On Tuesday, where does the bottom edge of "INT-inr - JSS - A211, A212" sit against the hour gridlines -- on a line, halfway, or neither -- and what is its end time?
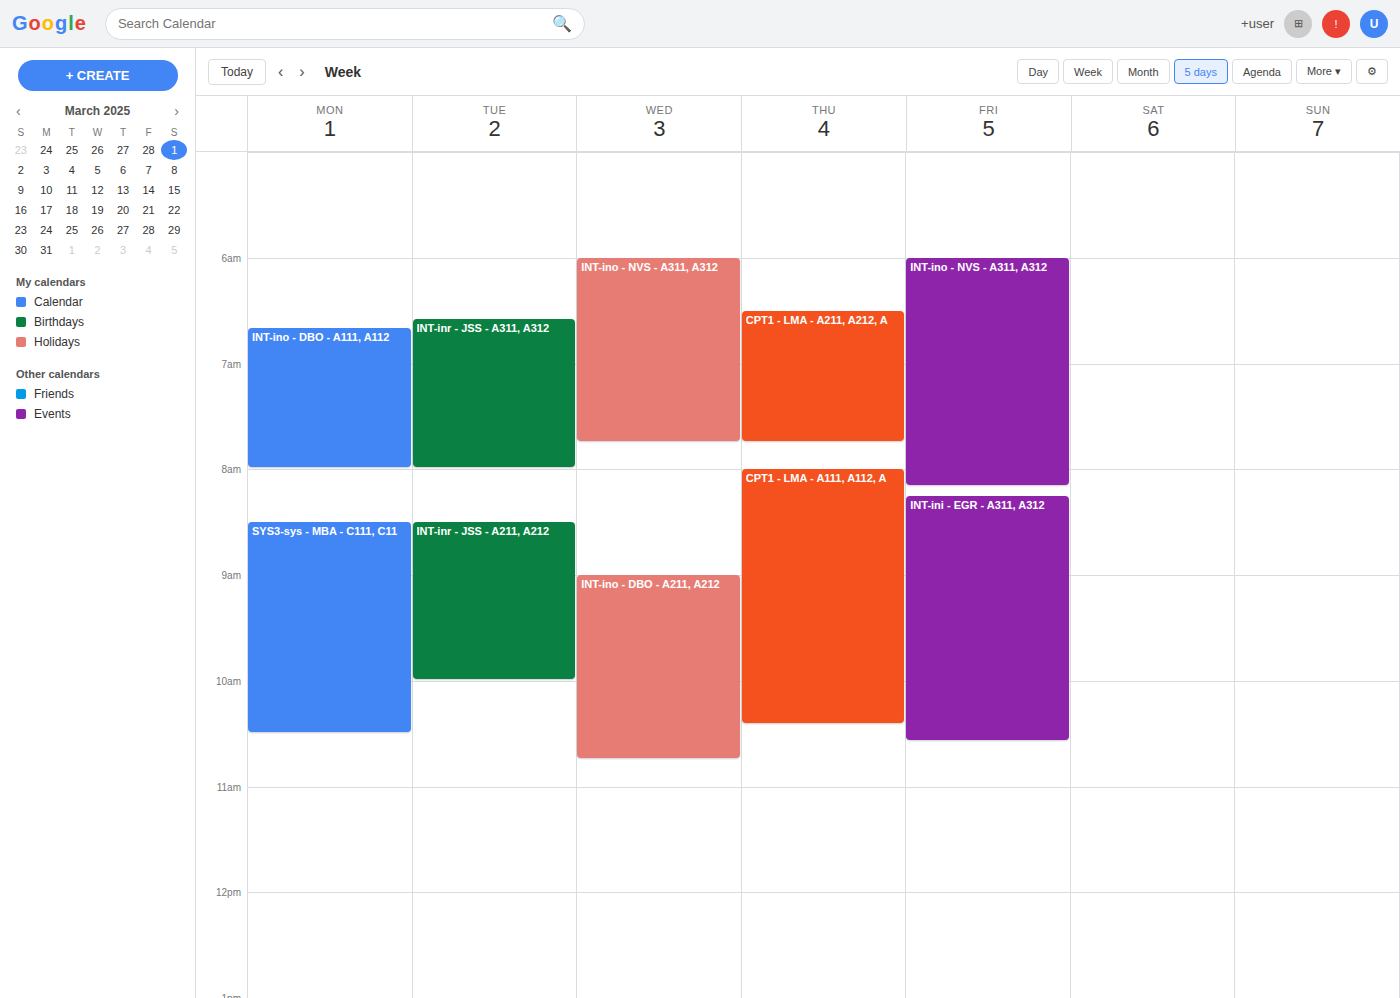
10:00 AM -- exactly on the 10 AM line.